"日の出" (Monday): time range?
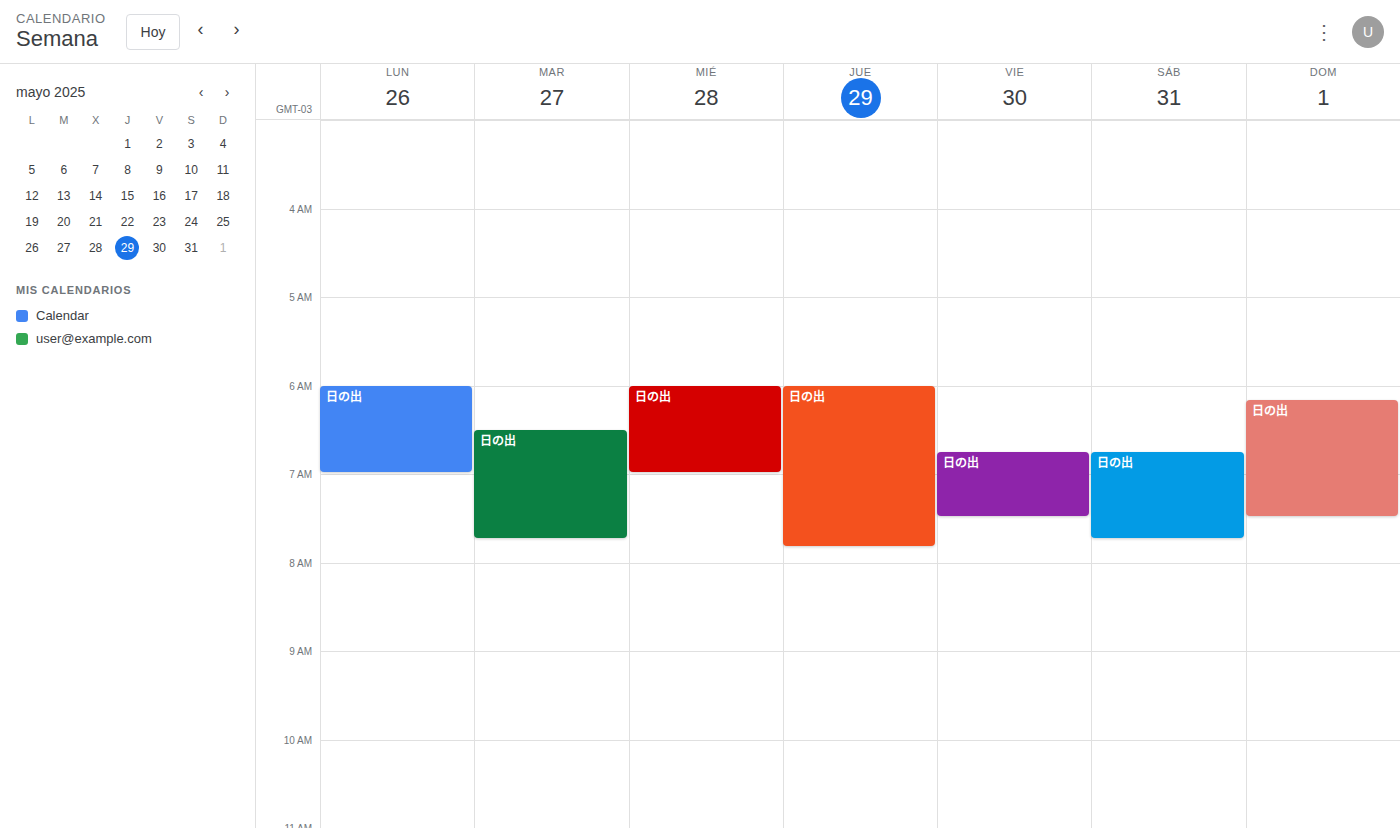
6:00 AM to 7:00 AM